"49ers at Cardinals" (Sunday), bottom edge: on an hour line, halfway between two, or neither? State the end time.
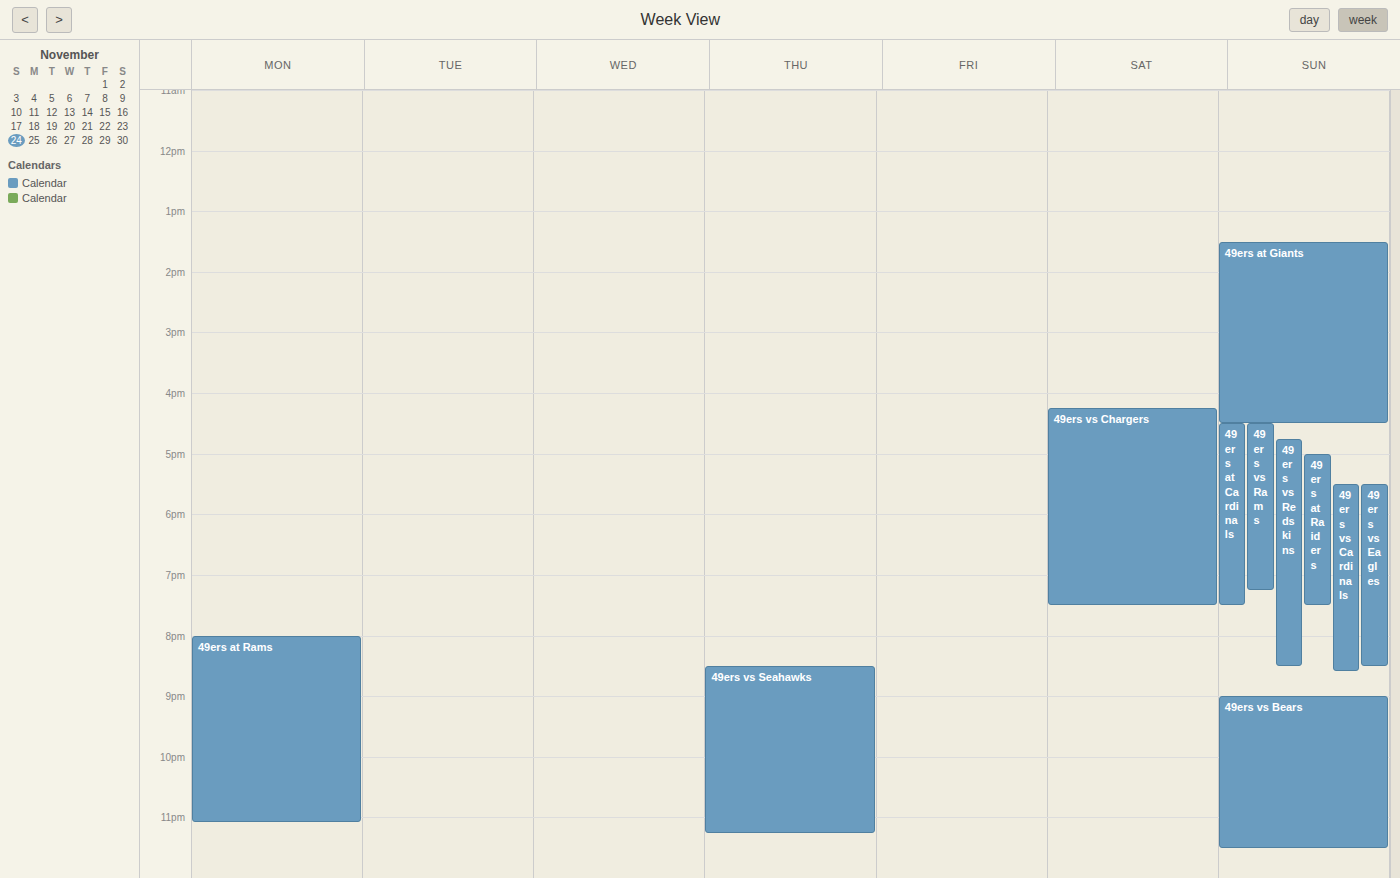
7:30 PM -- halfway between the 7 PM and 8 PM lines.